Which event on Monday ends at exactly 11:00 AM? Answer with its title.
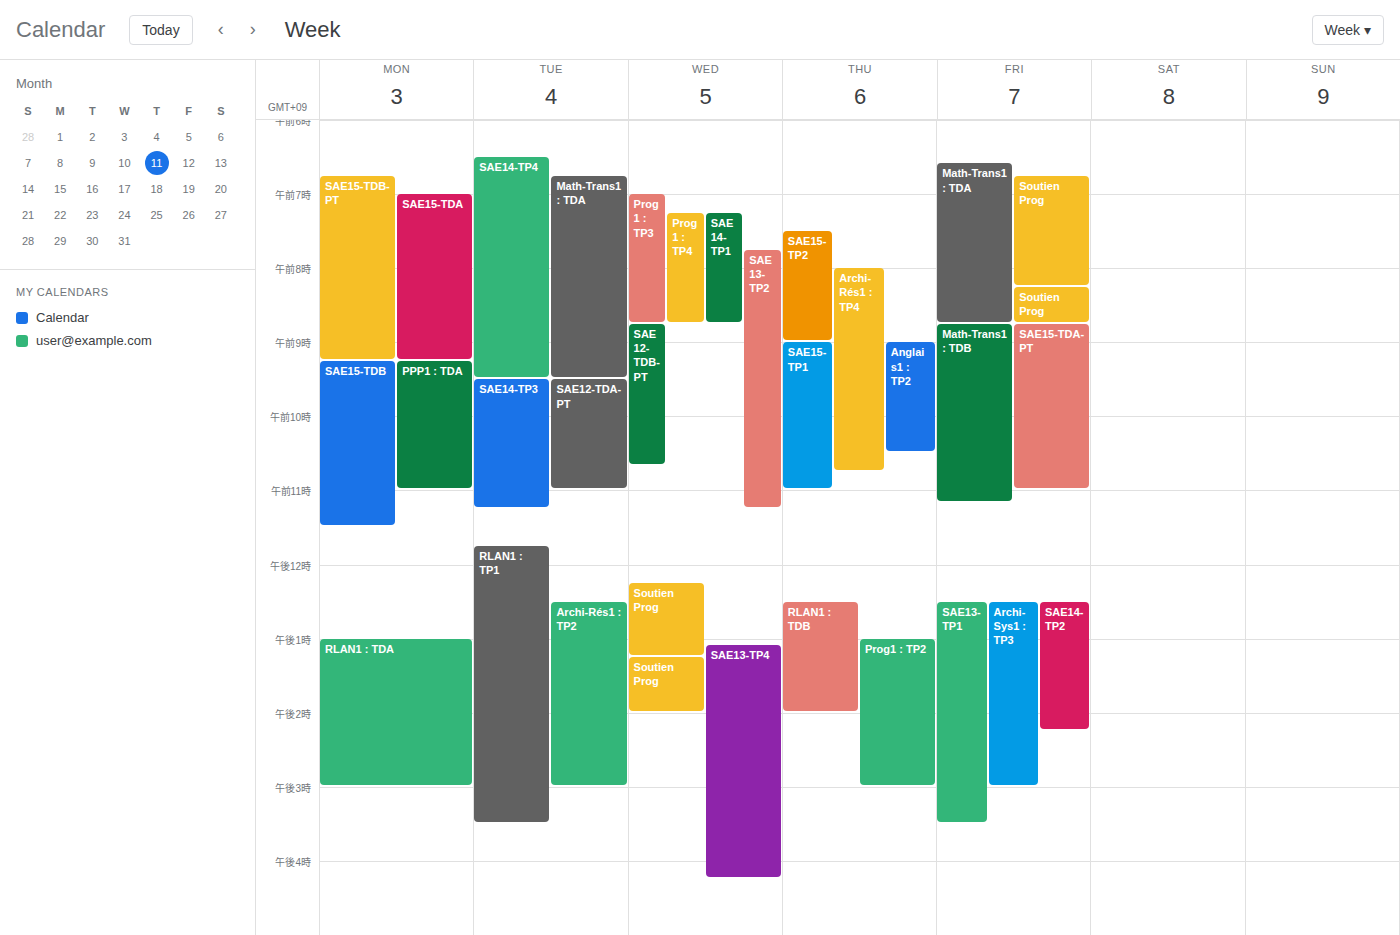
"PPP1 : TDA"